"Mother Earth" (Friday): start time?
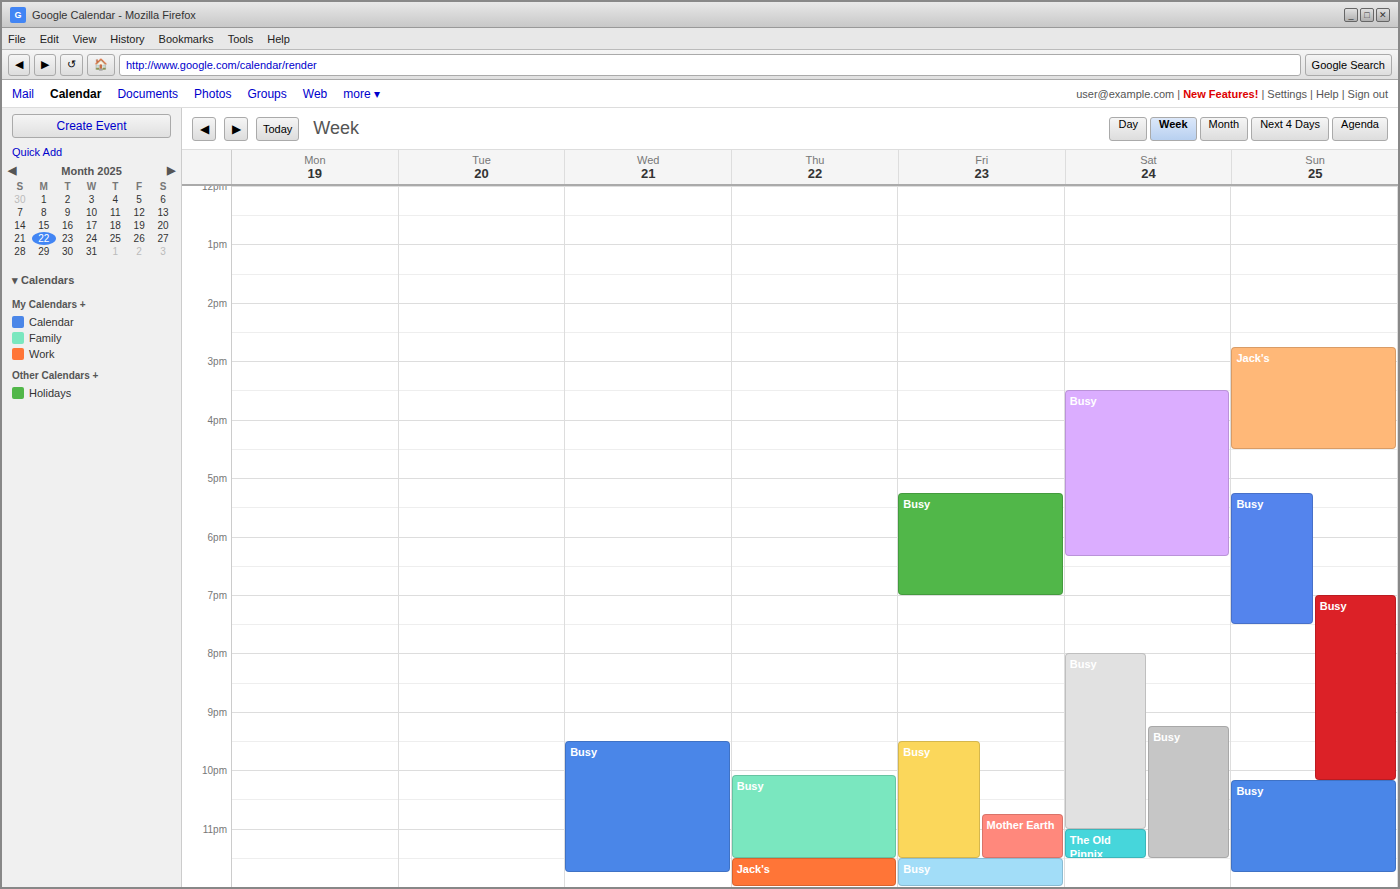
10:45 PM